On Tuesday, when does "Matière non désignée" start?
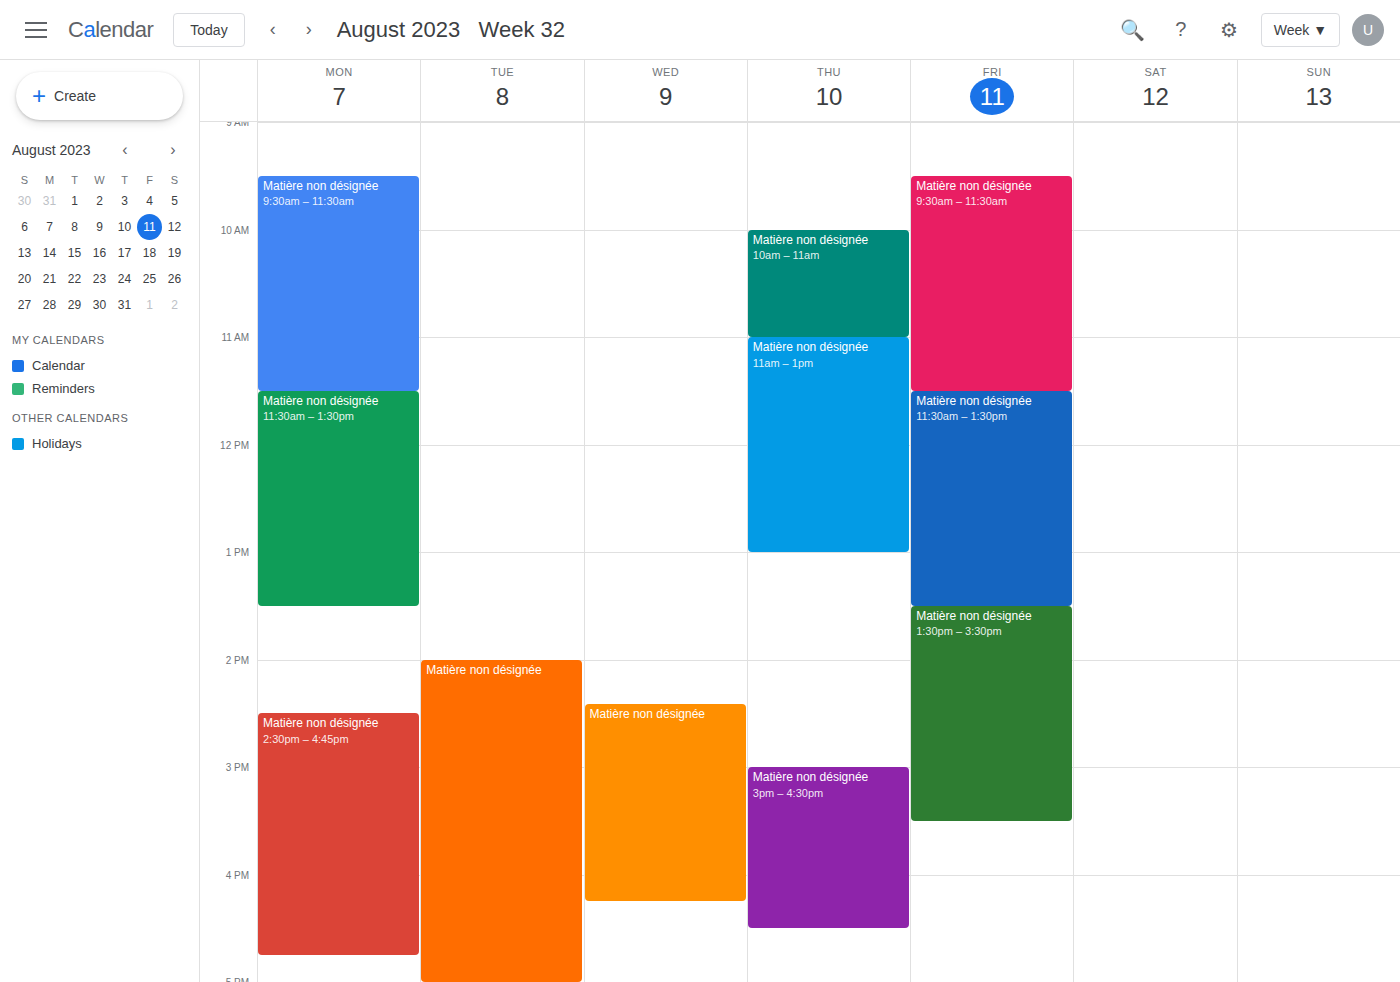
14:00